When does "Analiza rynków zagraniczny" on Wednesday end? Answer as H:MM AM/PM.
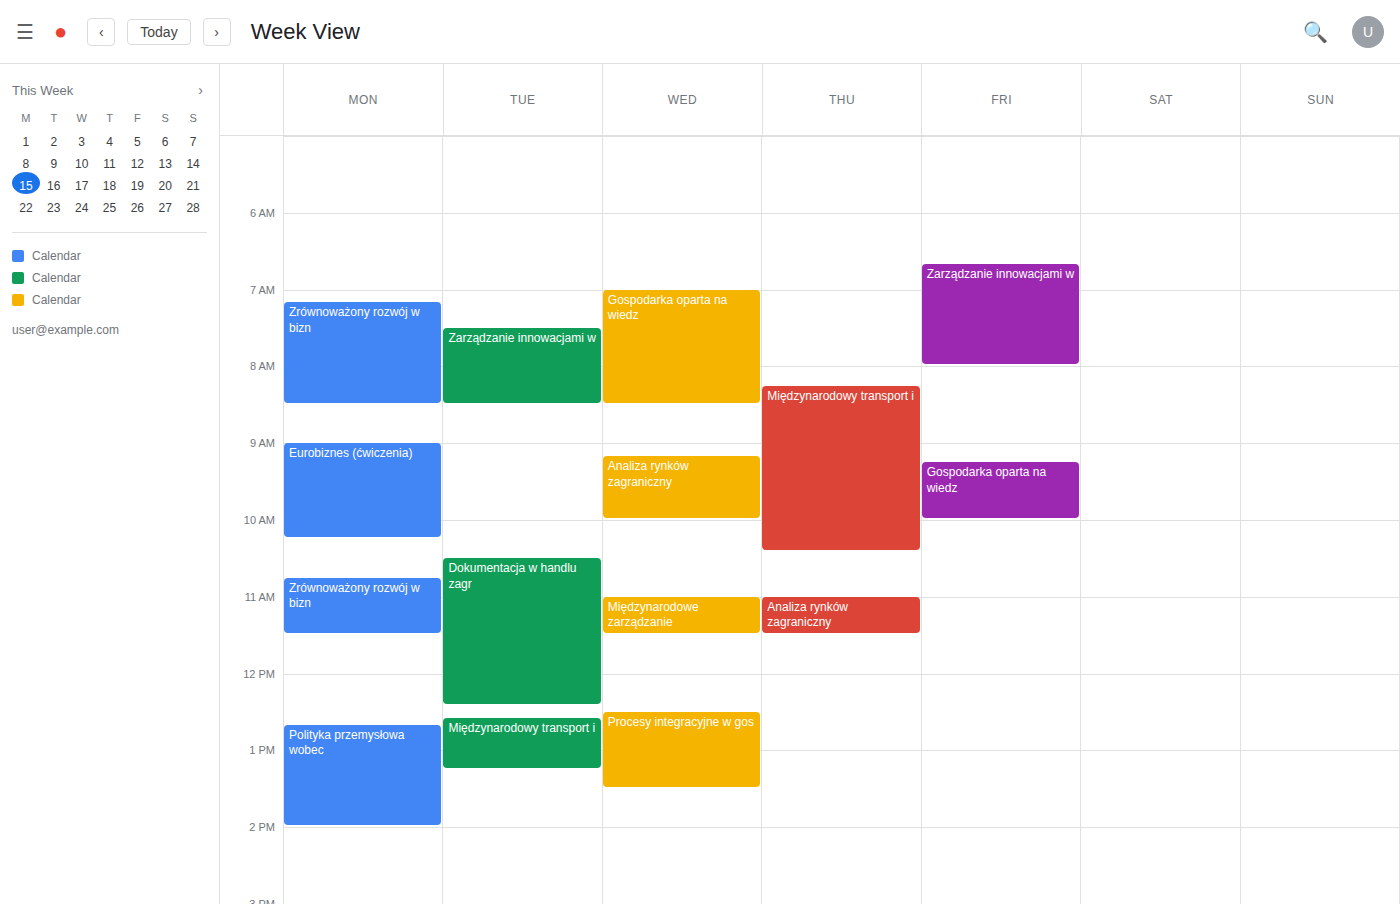
10:00 AM